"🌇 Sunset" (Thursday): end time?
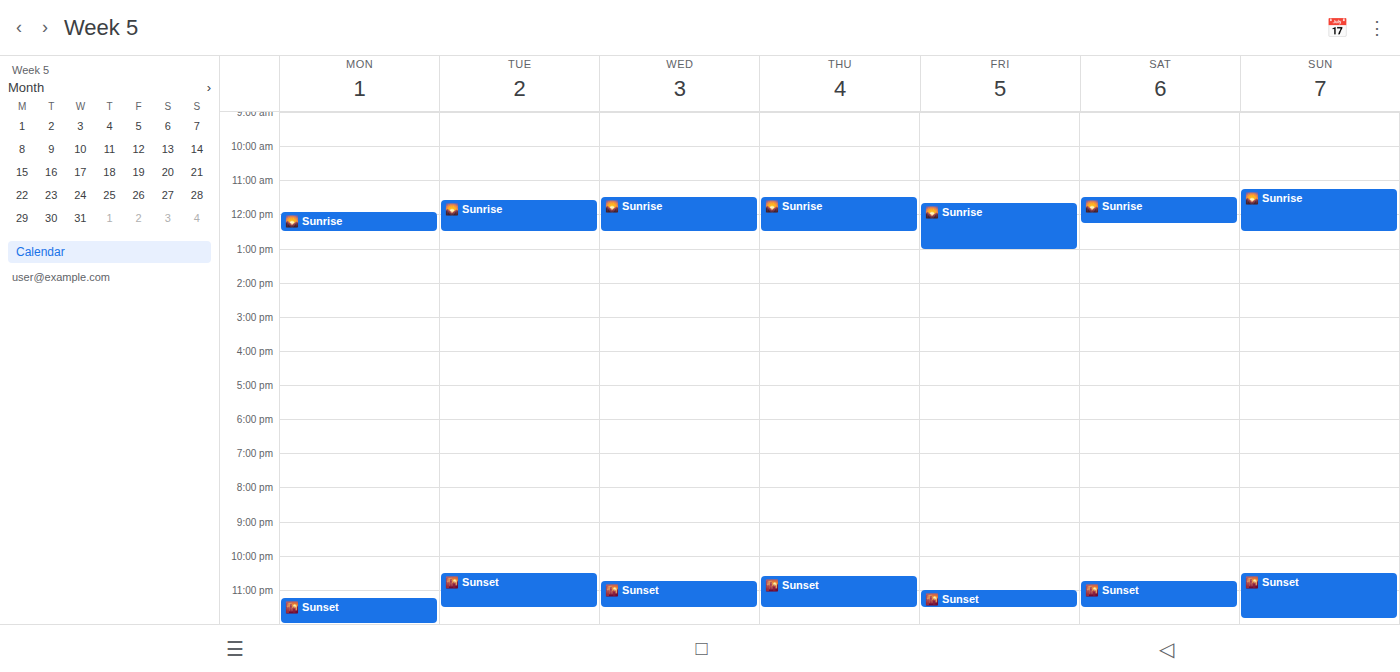
11:30 PM